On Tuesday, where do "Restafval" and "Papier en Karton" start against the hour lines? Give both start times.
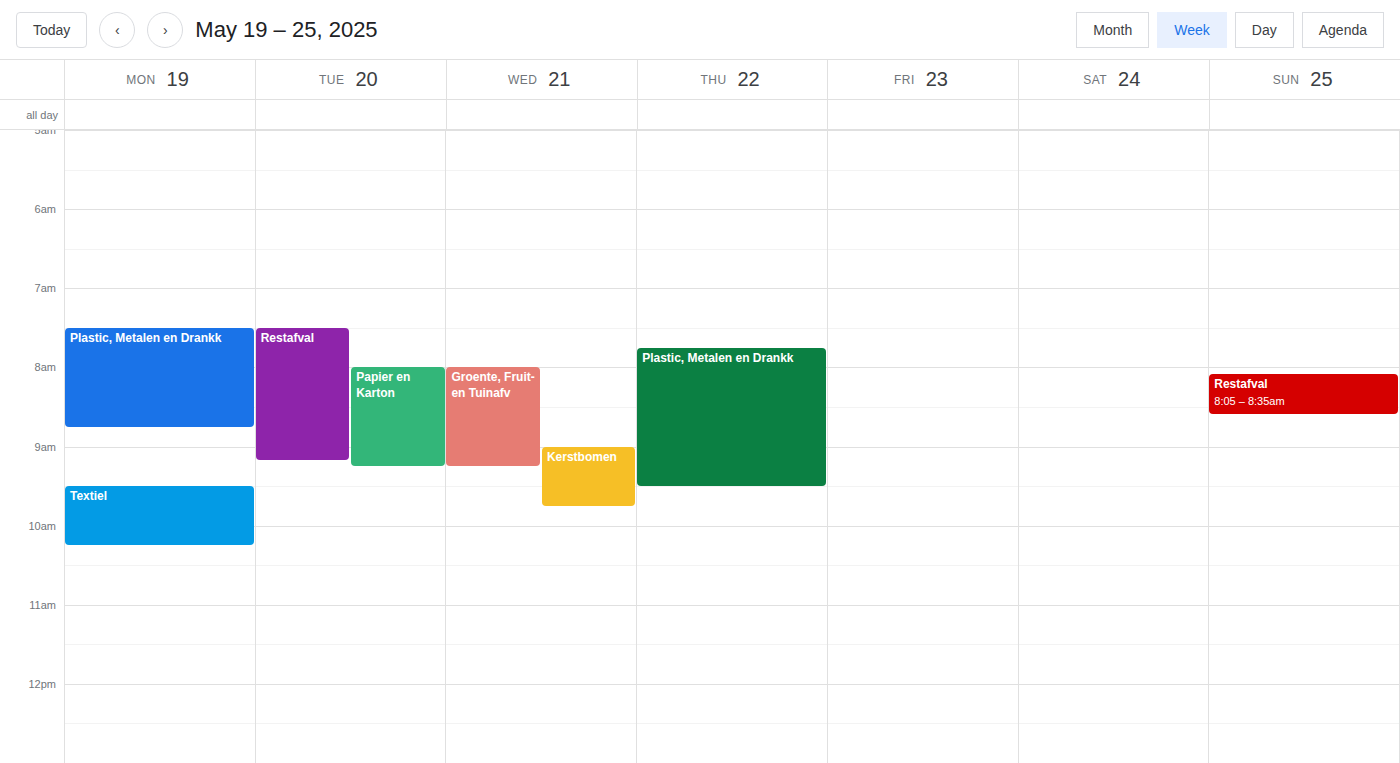
"Restafval": 7:30 AM, halfway between the 7 AM and 8 AM lines. "Papier en Karton": 8:00 AM, exactly on the 8 AM line.